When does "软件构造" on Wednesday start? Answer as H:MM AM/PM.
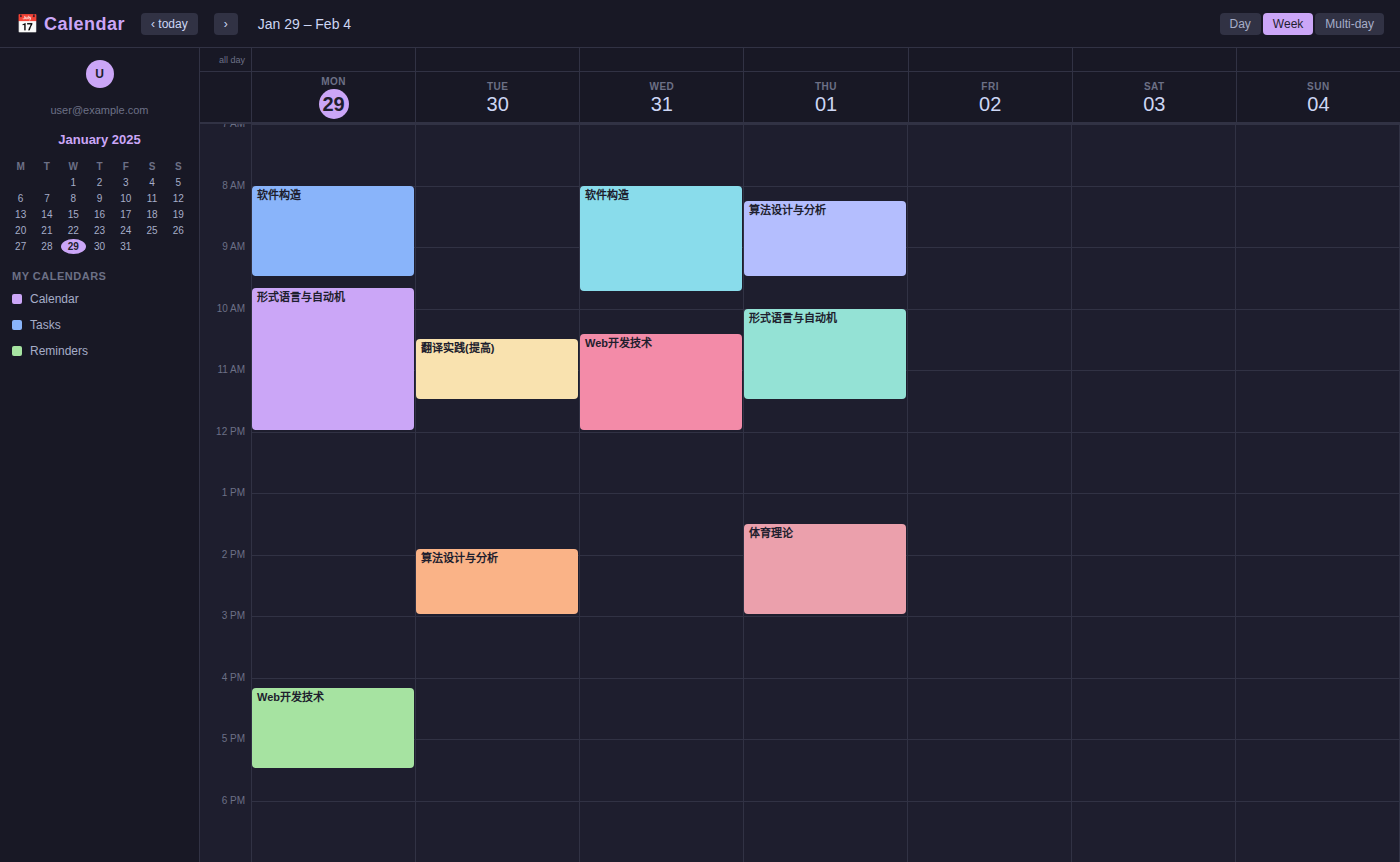
8:00 AM